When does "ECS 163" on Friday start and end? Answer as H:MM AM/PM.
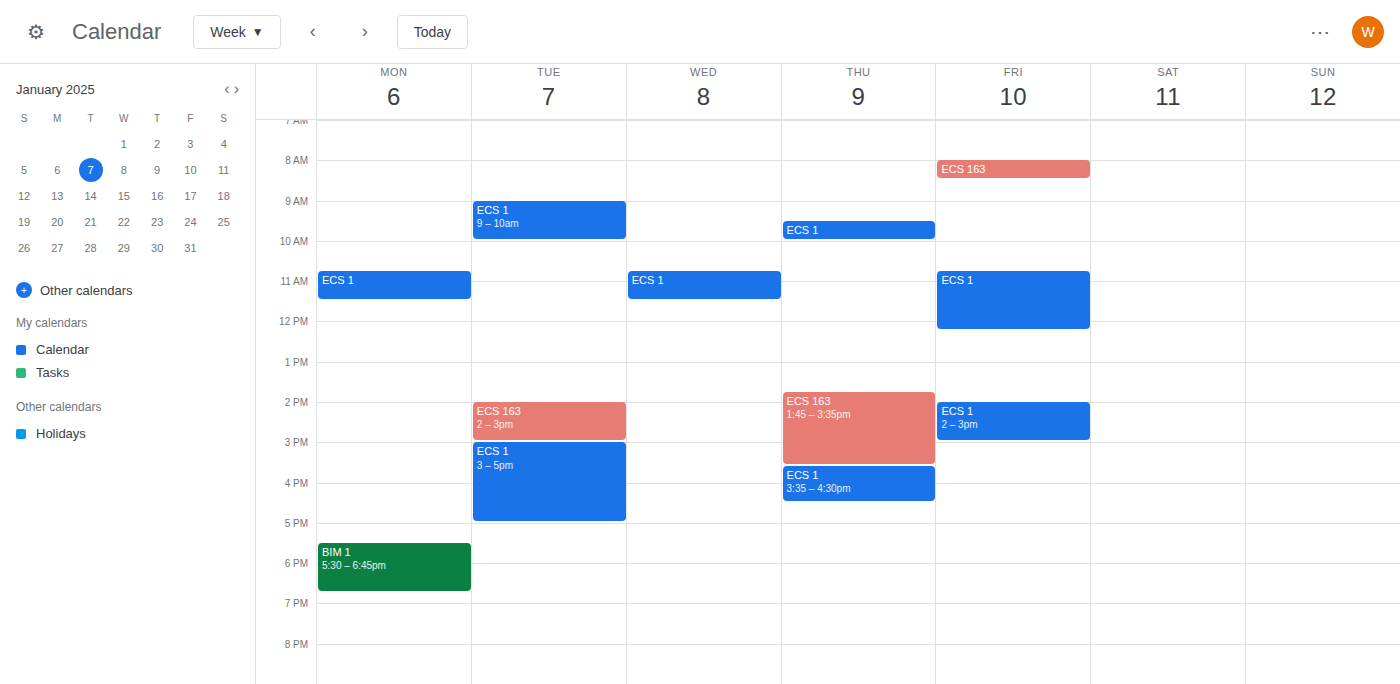
8:00 AM to 8:30 AM